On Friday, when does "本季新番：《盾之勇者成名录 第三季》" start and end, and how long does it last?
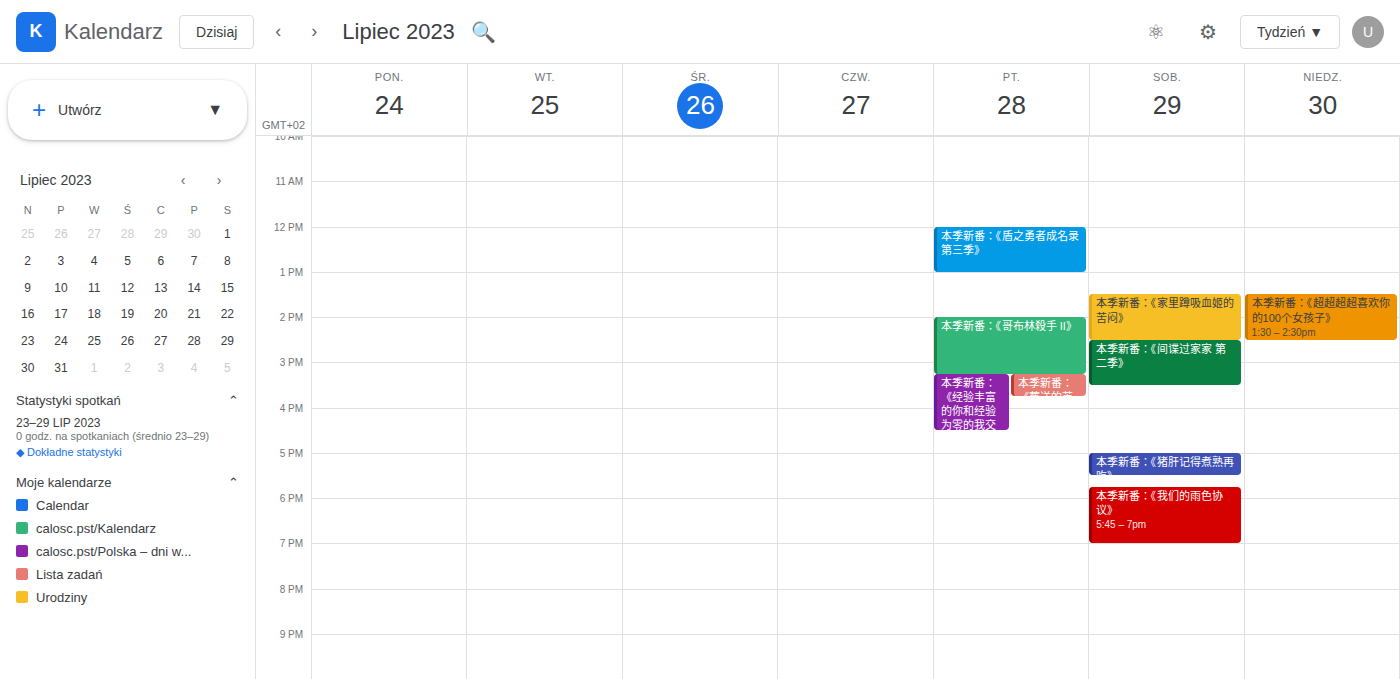
12:00 to 13:00, 1 hour